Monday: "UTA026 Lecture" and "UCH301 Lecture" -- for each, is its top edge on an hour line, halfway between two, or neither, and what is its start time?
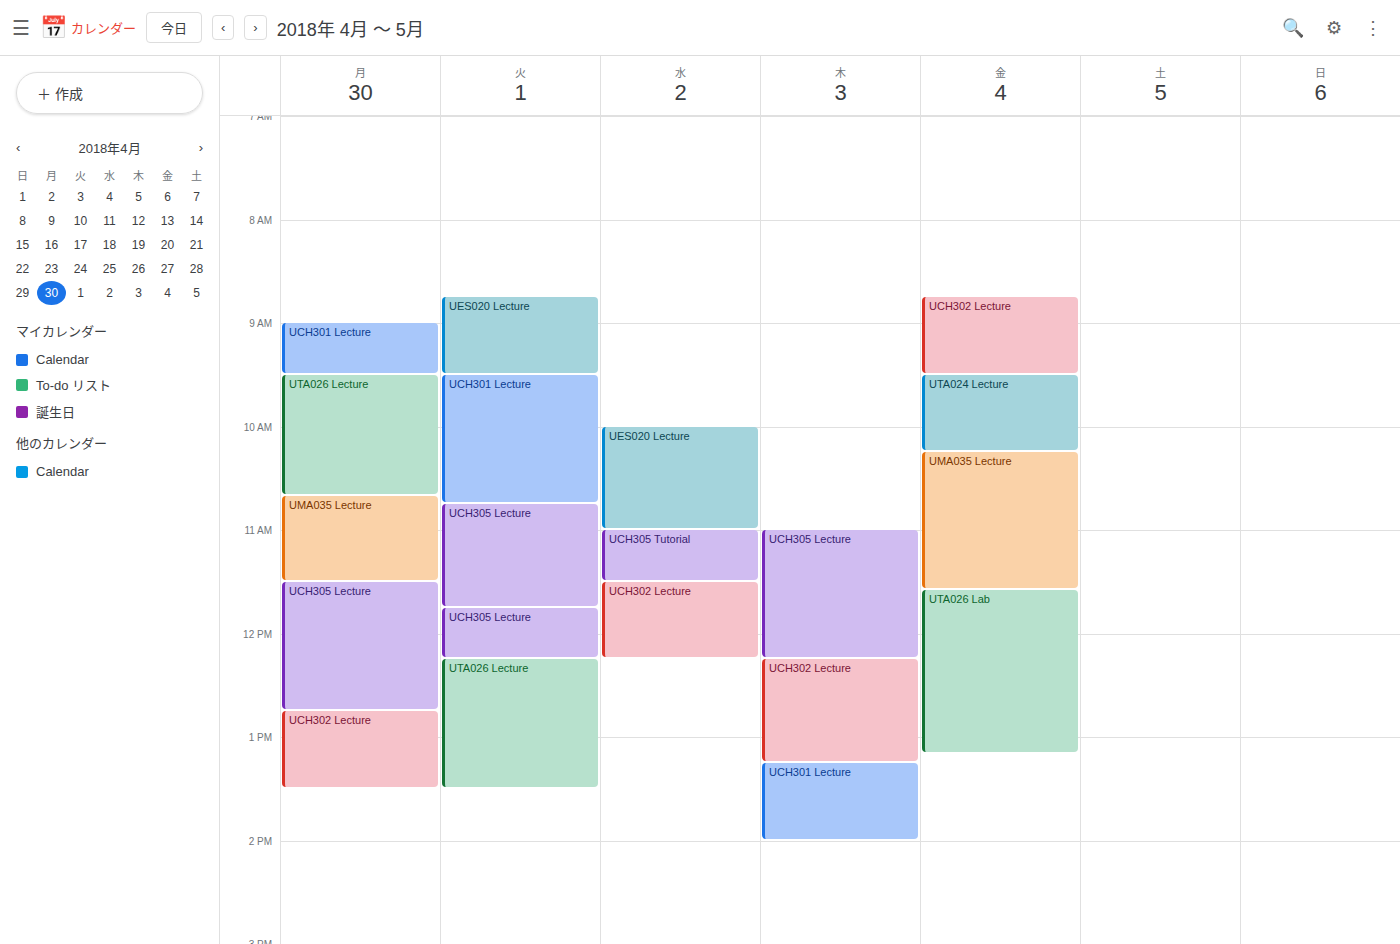
"UTA026 Lecture": 9:30 AM, halfway between the 9 AM and 10 AM lines. "UCH301 Lecture": 9:00 AM, exactly on the 9 AM line.